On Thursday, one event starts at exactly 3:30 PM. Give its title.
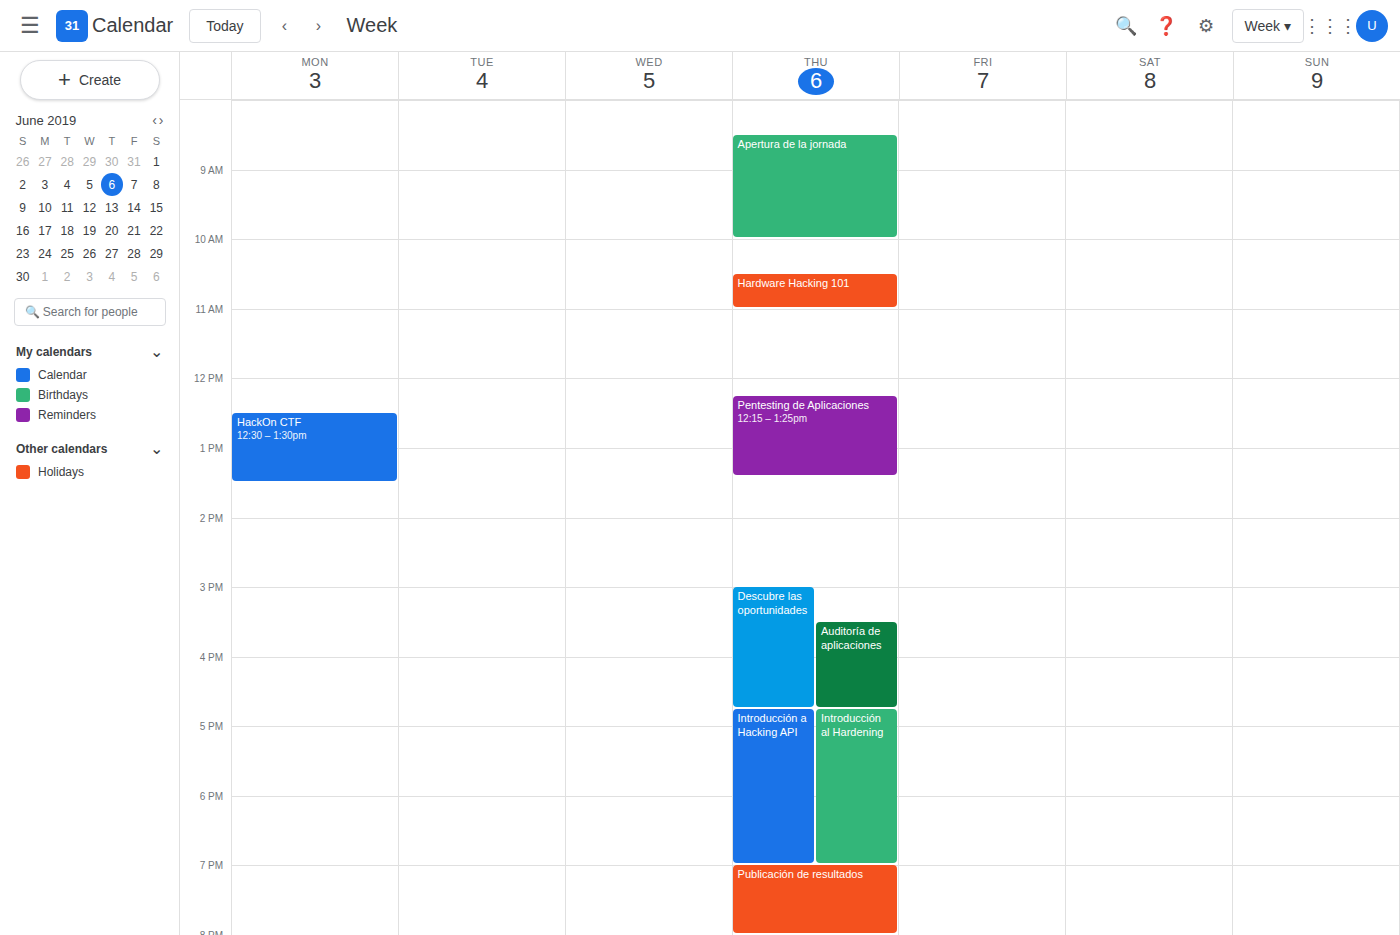
"Auditoría de aplicaciones"